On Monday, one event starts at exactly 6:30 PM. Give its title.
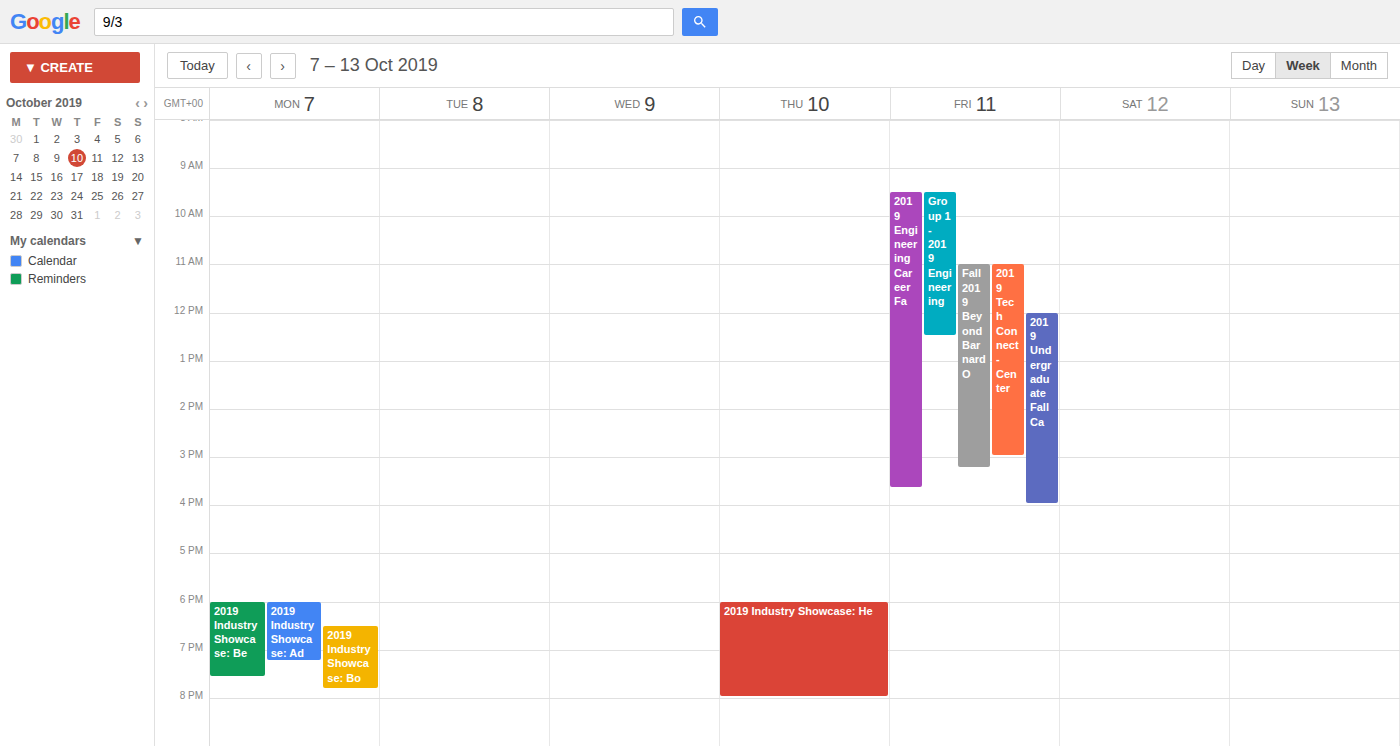
"2019 Industry Showcase: Bo"